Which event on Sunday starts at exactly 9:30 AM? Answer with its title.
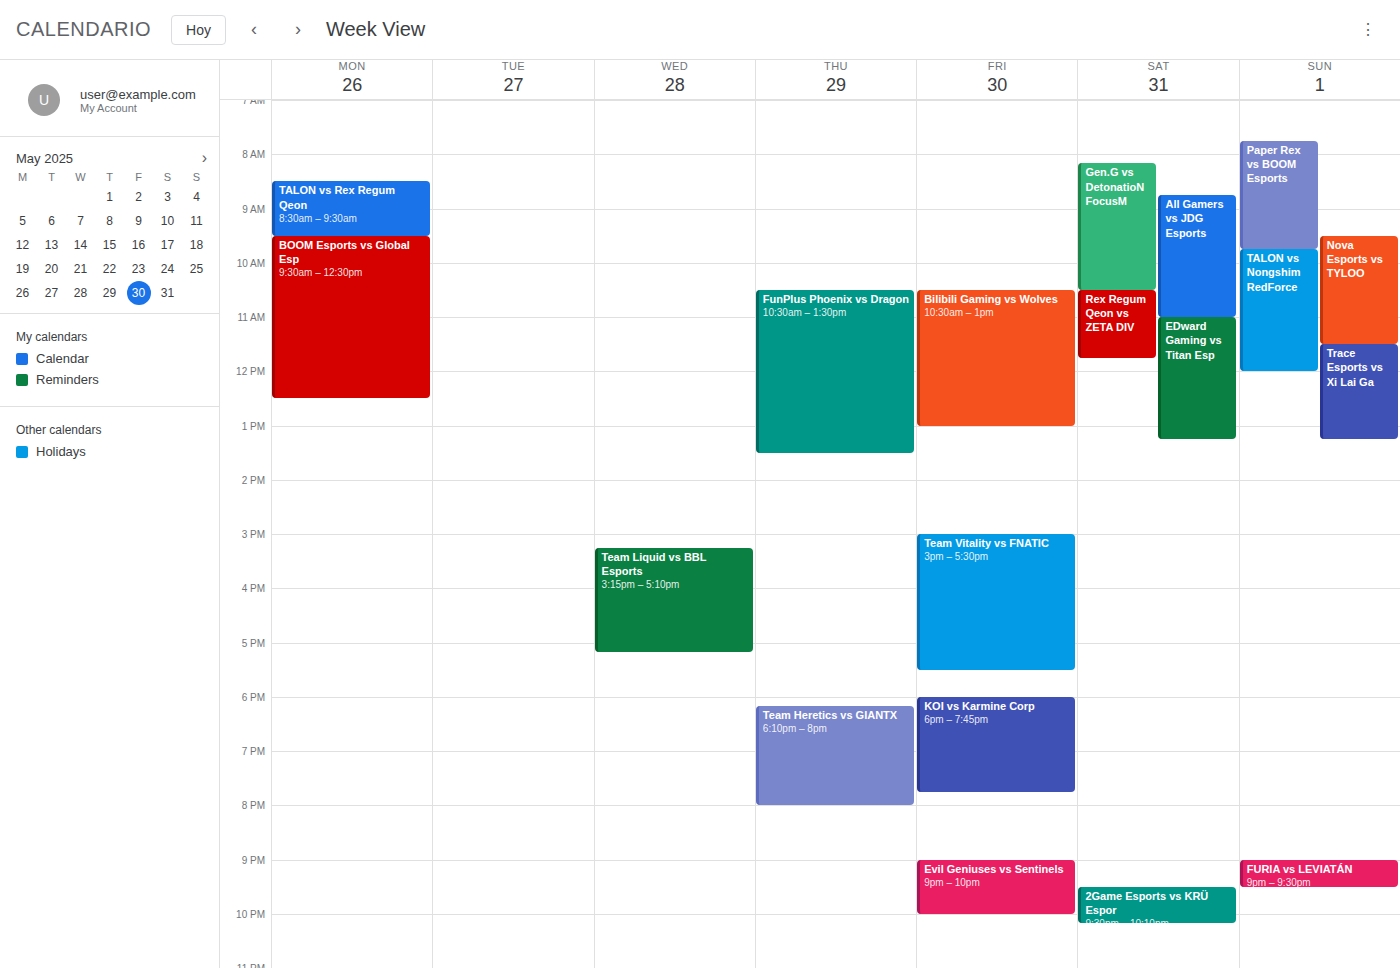
"Nova Esports vs TYLOO"